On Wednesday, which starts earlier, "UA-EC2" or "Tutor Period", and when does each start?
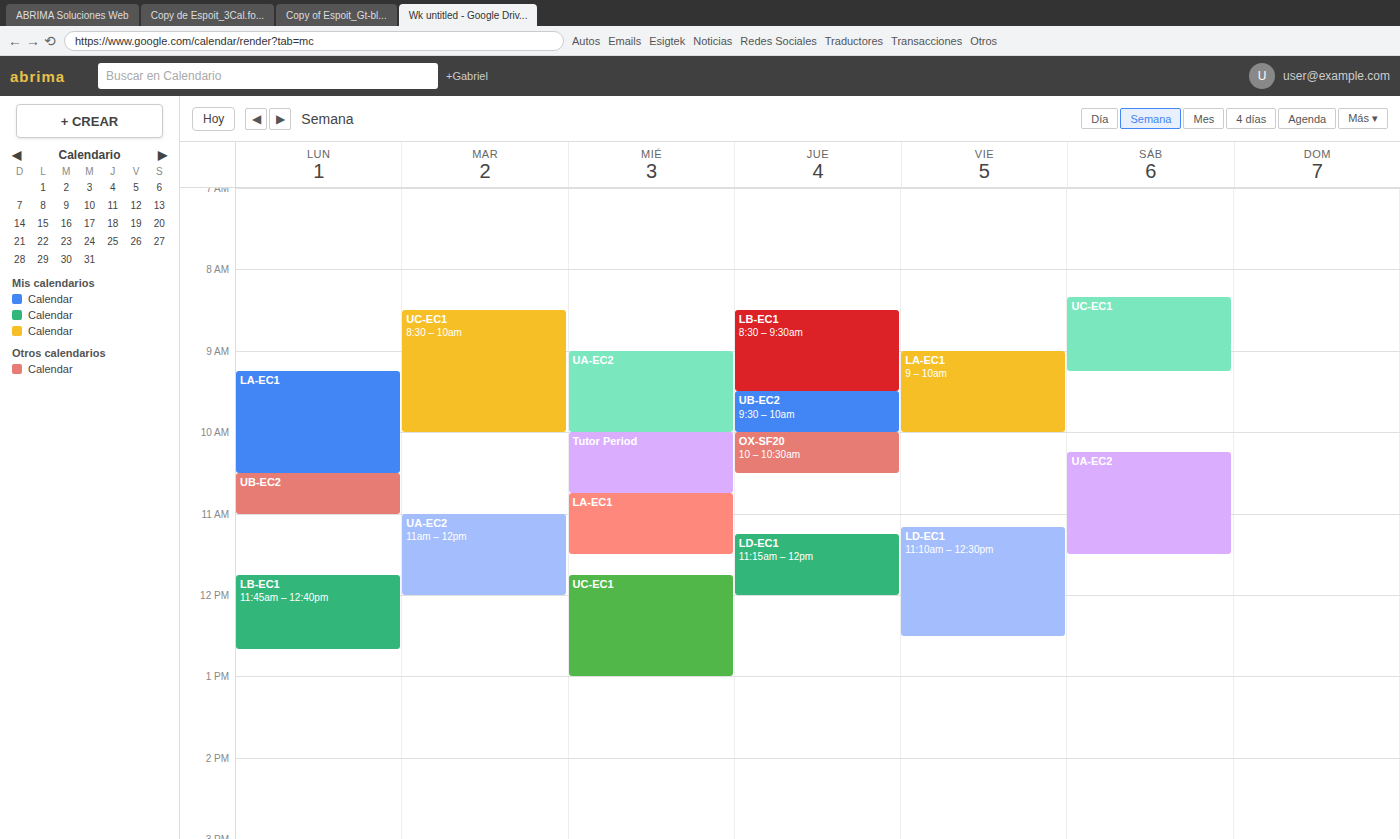
"UA-EC2" 9:00 AM; "Tutor Period" 10:00 AM.